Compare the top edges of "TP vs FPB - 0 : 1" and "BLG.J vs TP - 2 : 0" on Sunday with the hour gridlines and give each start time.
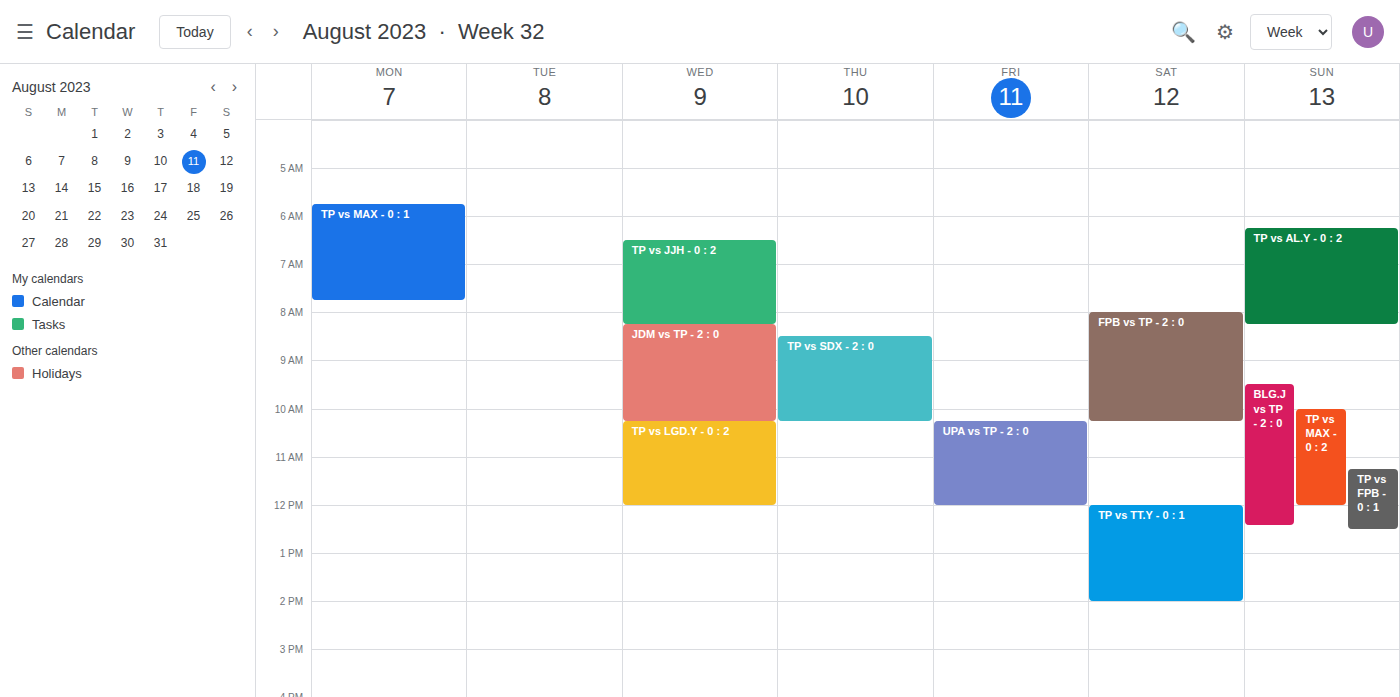
"TP vs FPB - 0 : 1": 11:15 AM, neither: a quarter of the way from the 11 AM line to the 12 PM line. "BLG.J vs TP - 2 : 0": 9:30 AM, halfway between the 9 AM and 10 AM lines.